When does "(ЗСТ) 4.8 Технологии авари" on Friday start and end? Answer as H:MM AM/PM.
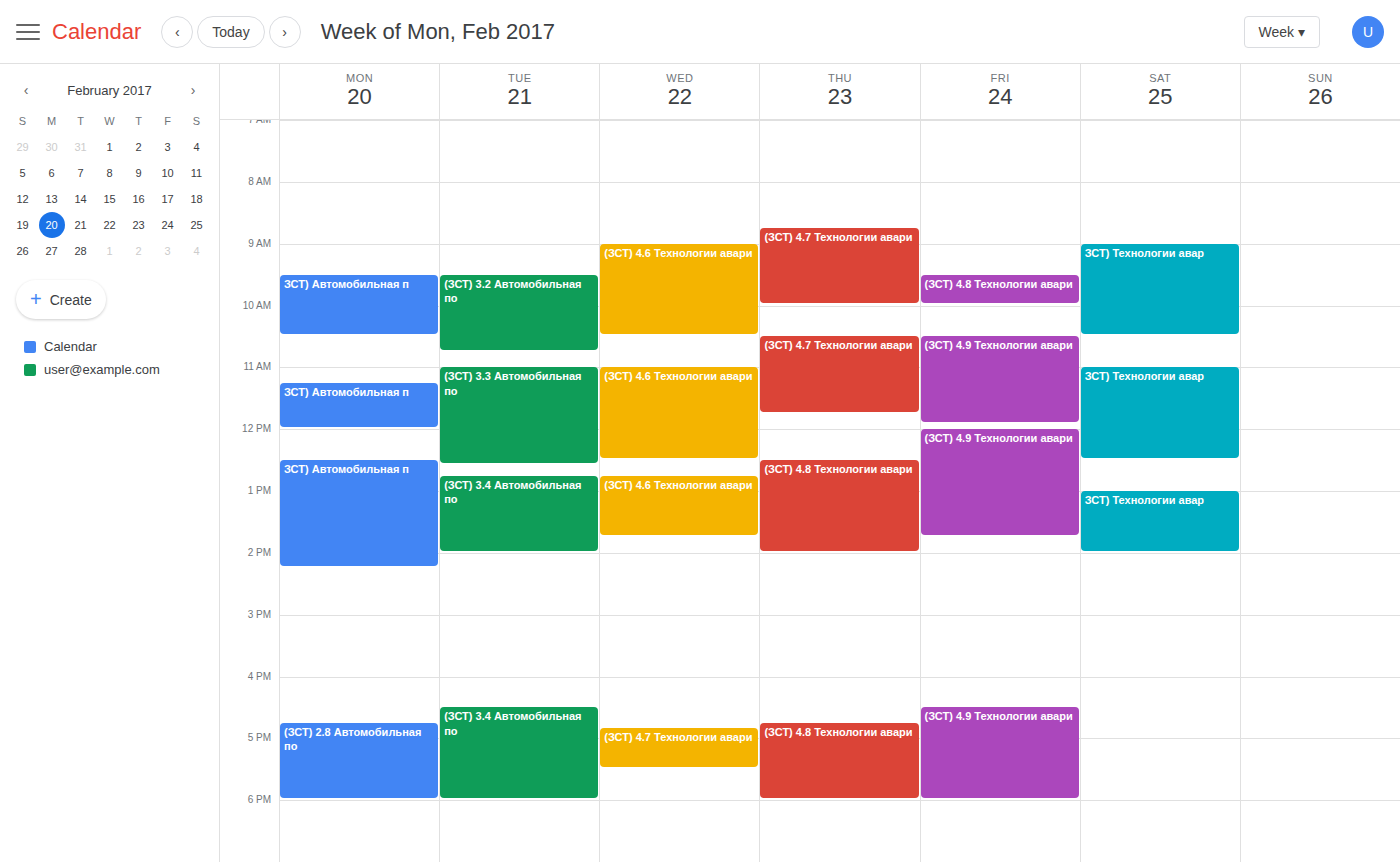
9:30 AM to 10:00 AM